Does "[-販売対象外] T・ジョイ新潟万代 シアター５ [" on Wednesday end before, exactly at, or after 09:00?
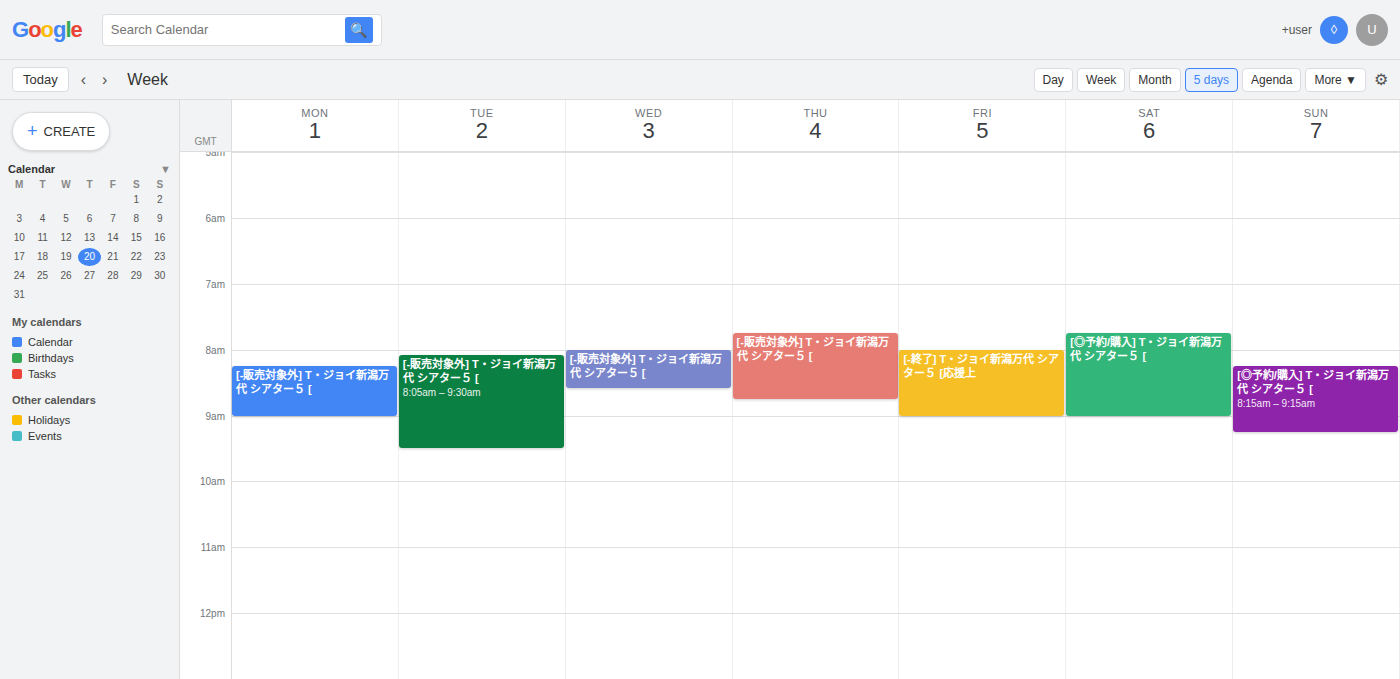
08:35 -- before 09:00, 25 minutes above the 09:00 line.